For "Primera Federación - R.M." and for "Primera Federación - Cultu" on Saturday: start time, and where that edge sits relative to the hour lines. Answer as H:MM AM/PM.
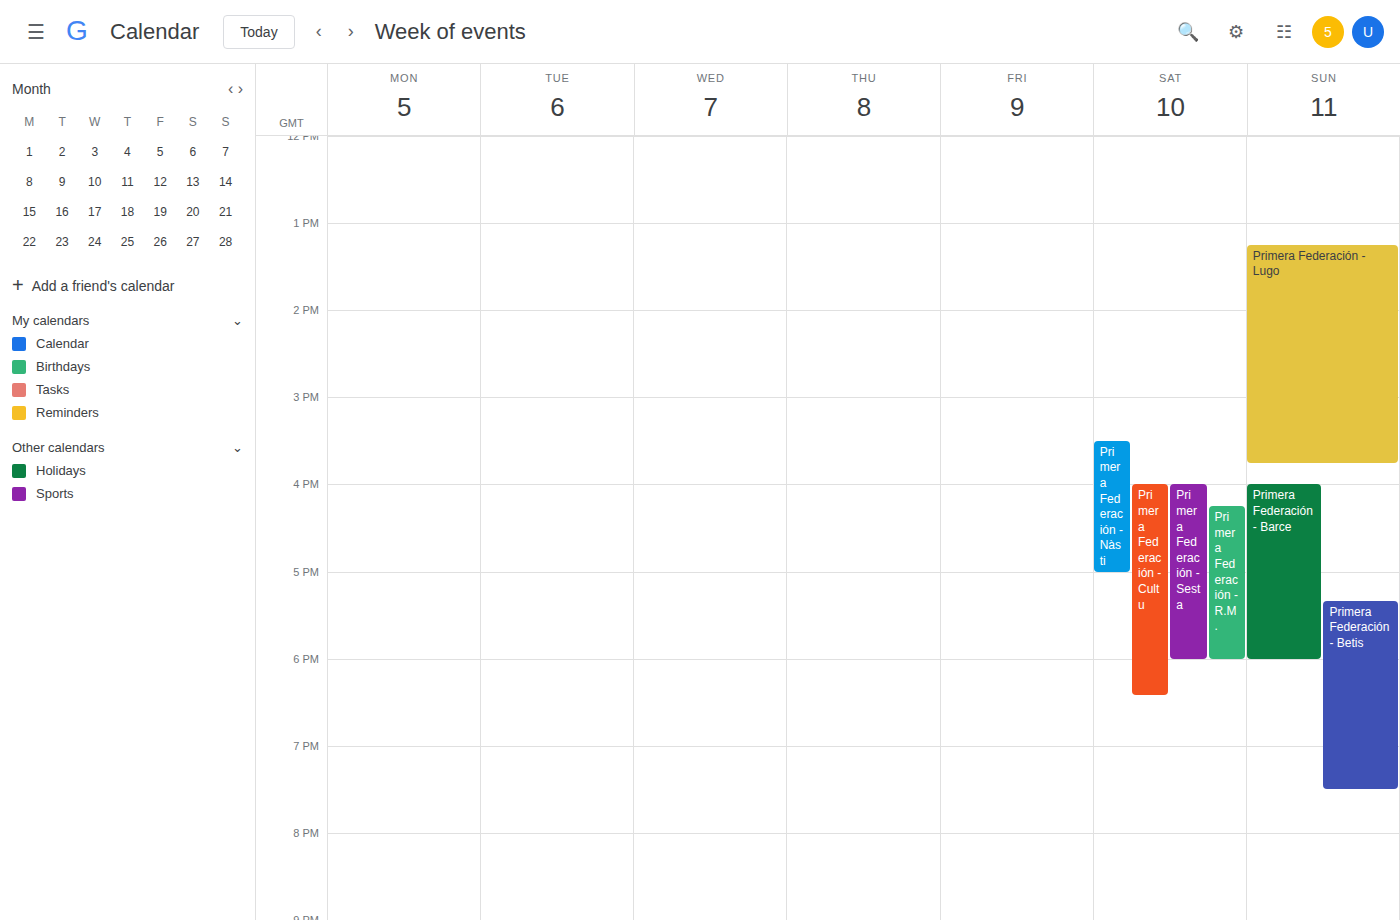
"Primera Federación - R.M.": 4:15 PM, neither: a quarter of the way from the 4 PM line to the 5 PM line. "Primera Federación - Cultu": 4:00 PM, exactly on the 4 PM line.